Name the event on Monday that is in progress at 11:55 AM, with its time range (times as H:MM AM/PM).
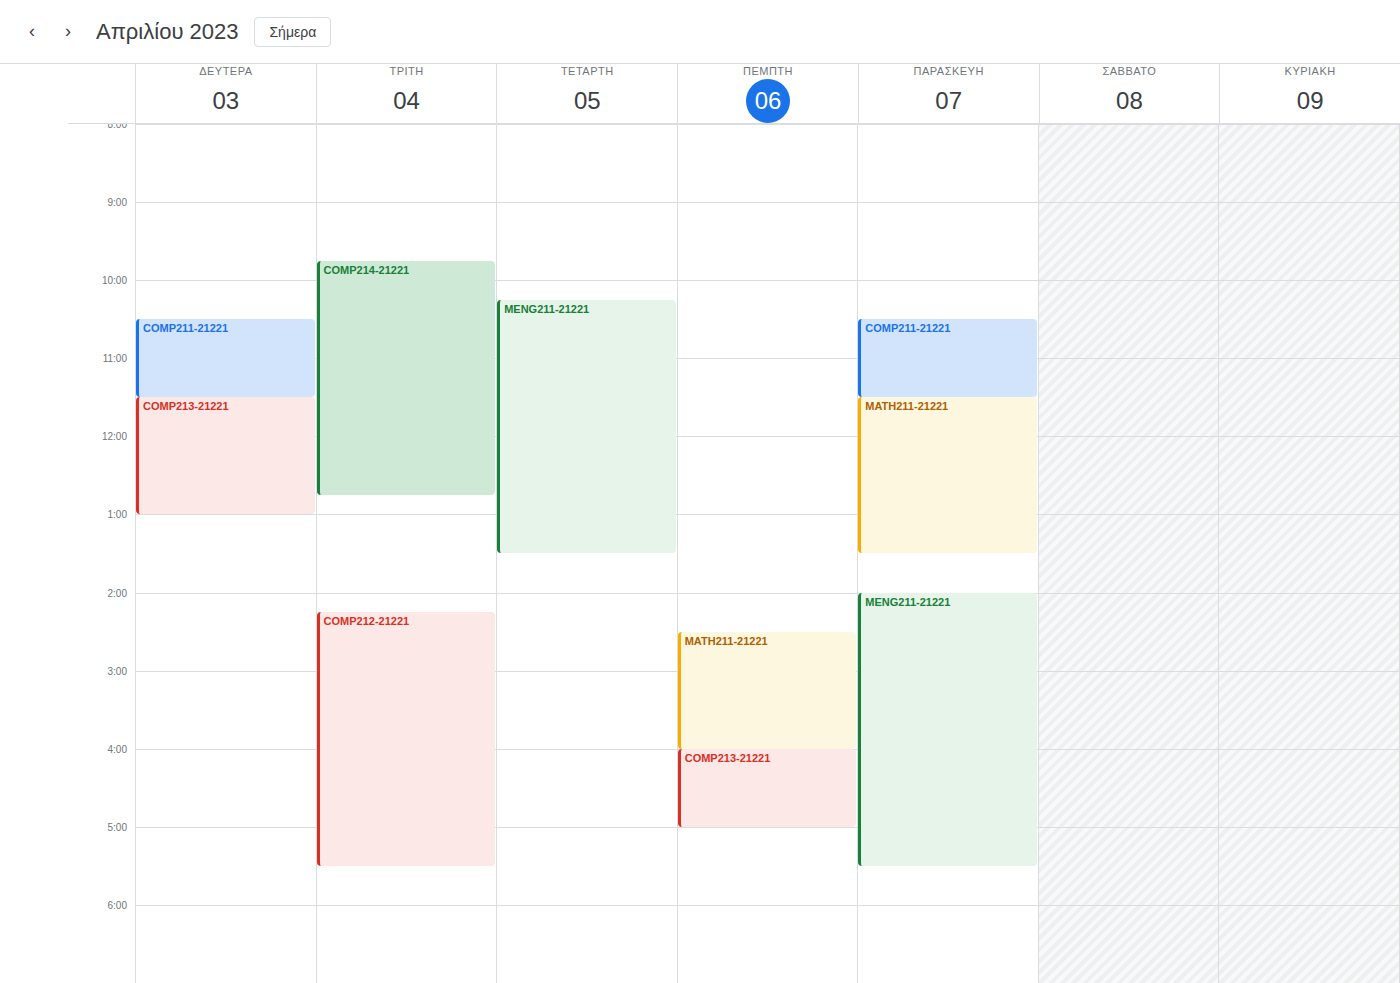
"COMP213-21221", 11:30 AM to 1:00 PM